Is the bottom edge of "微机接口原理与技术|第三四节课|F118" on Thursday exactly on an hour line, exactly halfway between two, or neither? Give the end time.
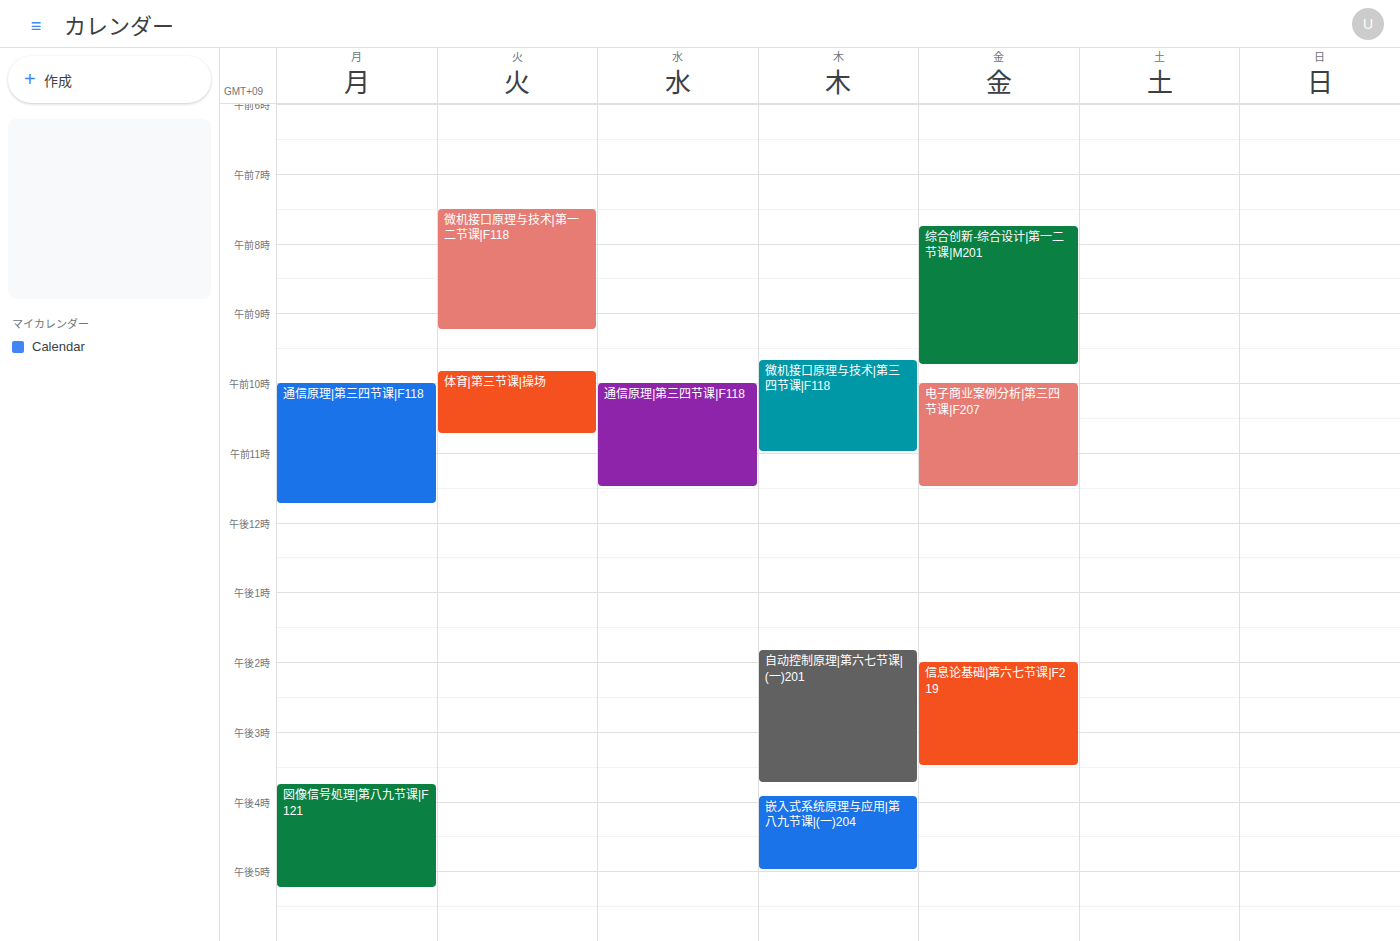
11:00 AM -- exactly on the 11 AM line.